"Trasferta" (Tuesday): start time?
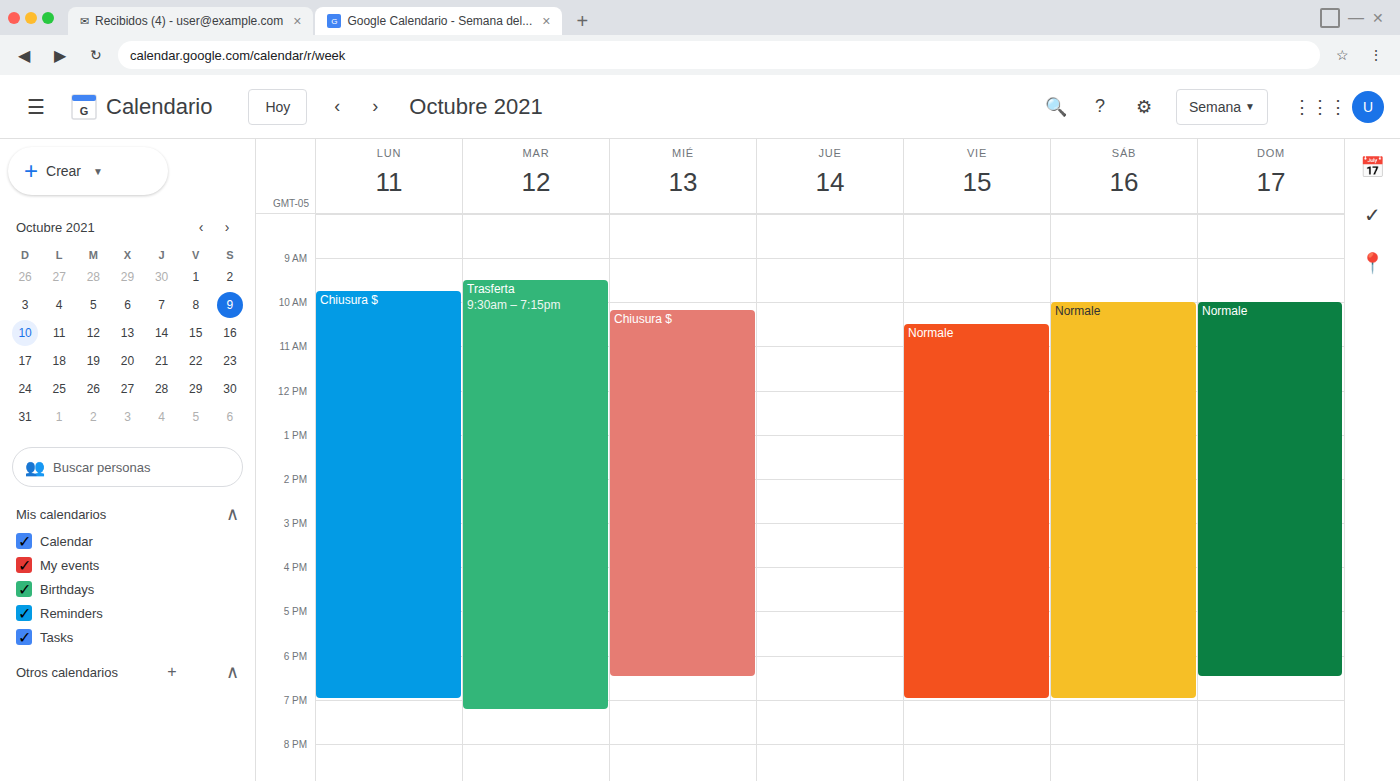
9:30 AM